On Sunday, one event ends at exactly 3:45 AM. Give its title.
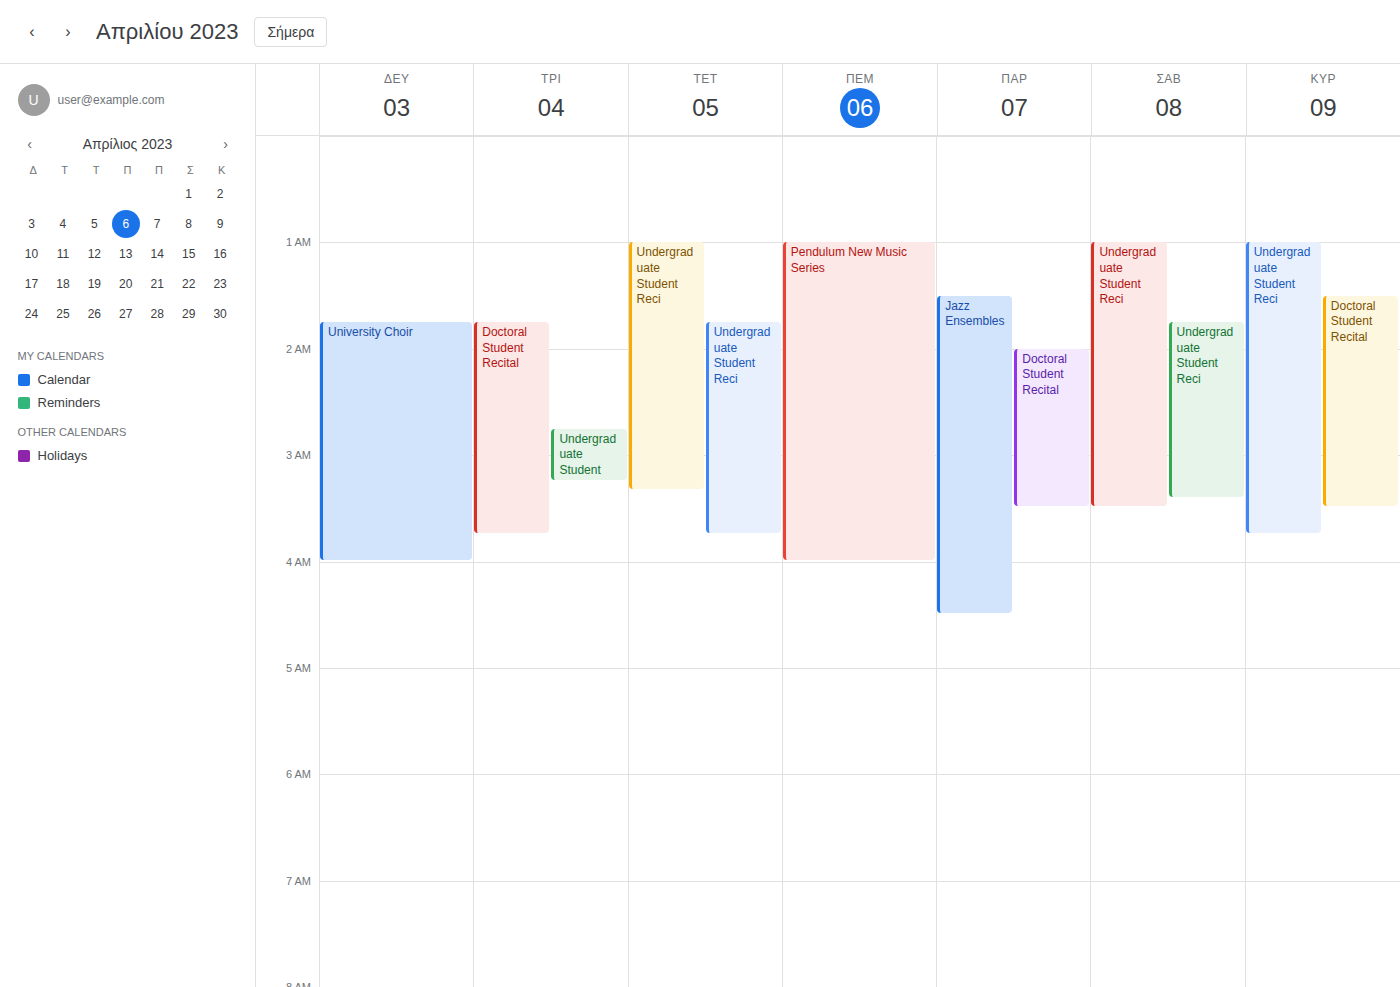
"Undergraduate Student Reci"